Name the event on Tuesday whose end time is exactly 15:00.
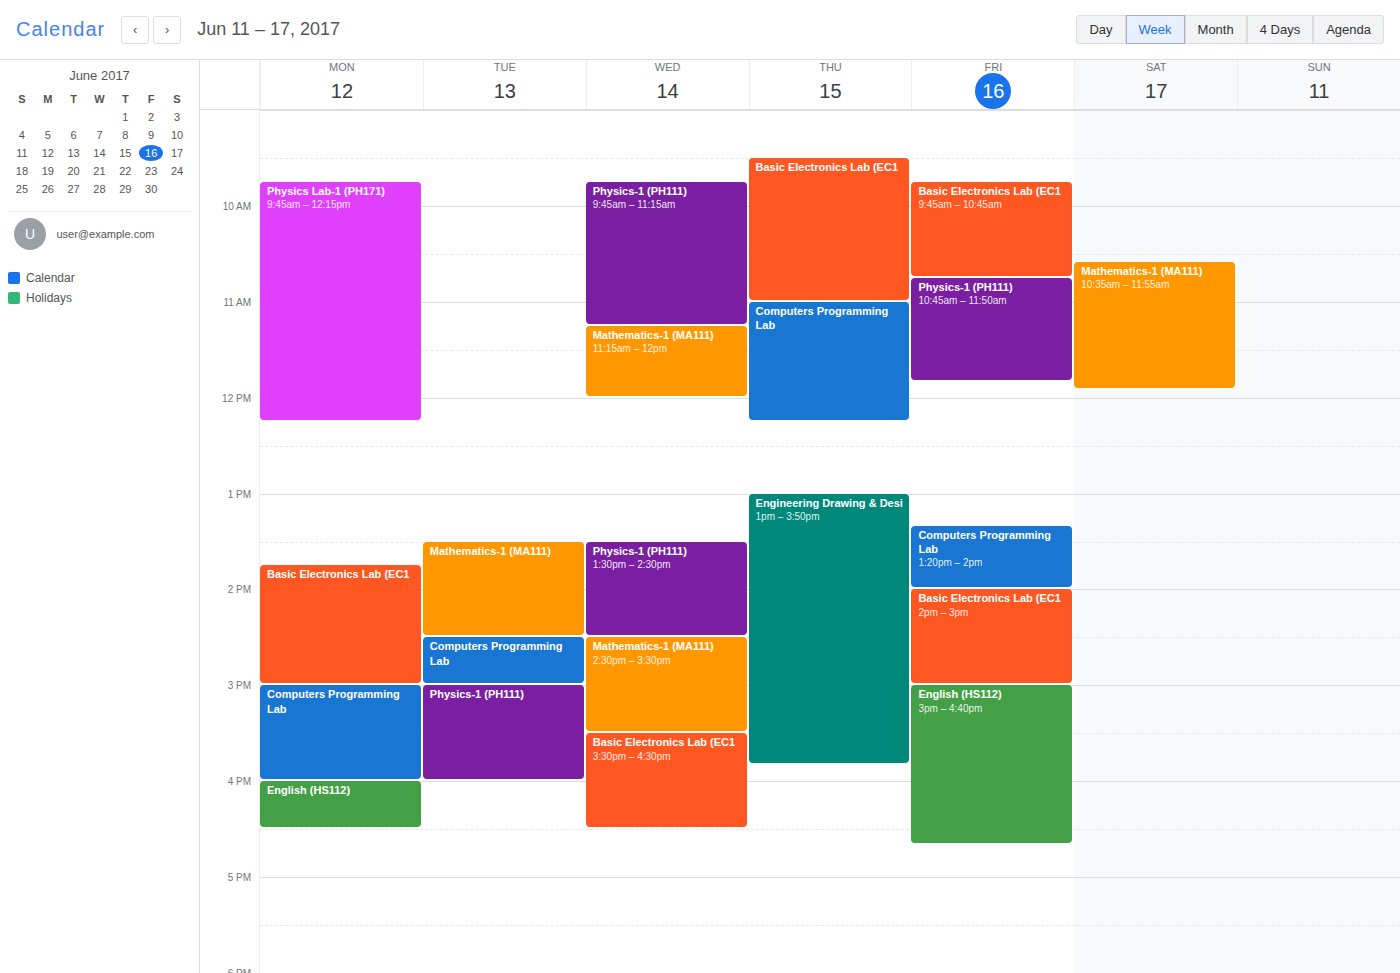
"Computers Programming Lab"